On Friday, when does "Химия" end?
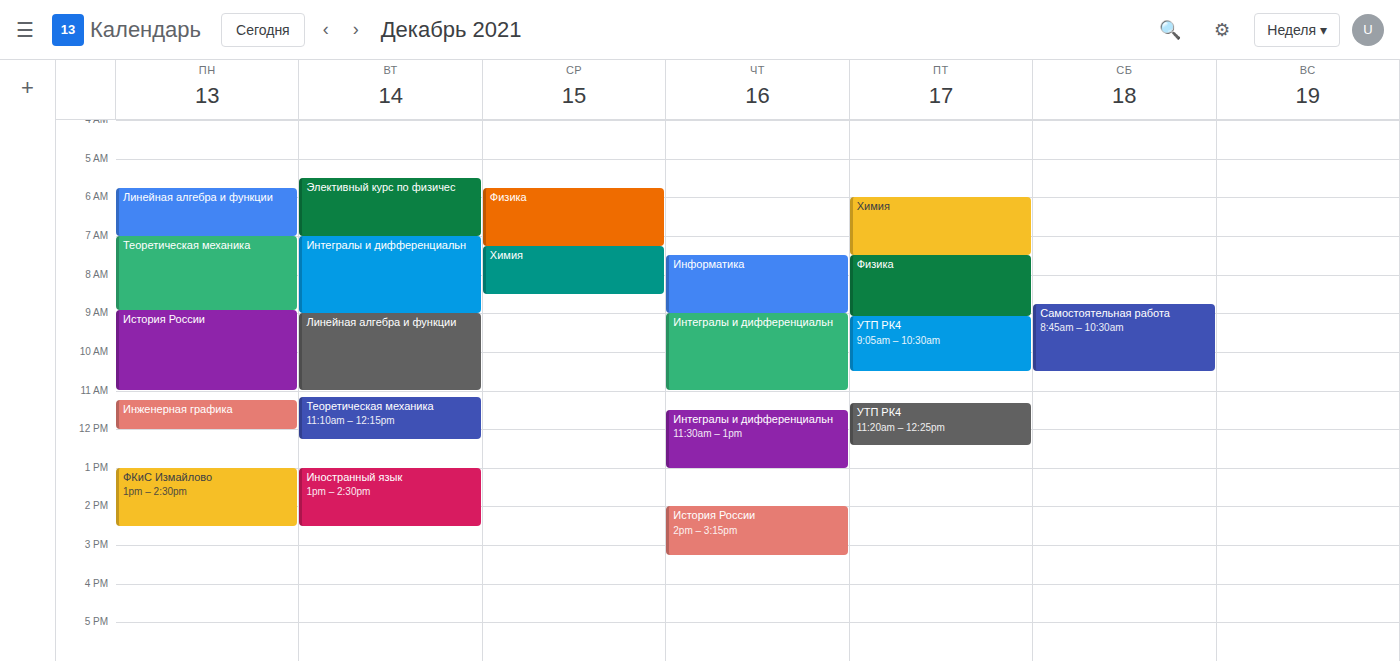
7:30 AM